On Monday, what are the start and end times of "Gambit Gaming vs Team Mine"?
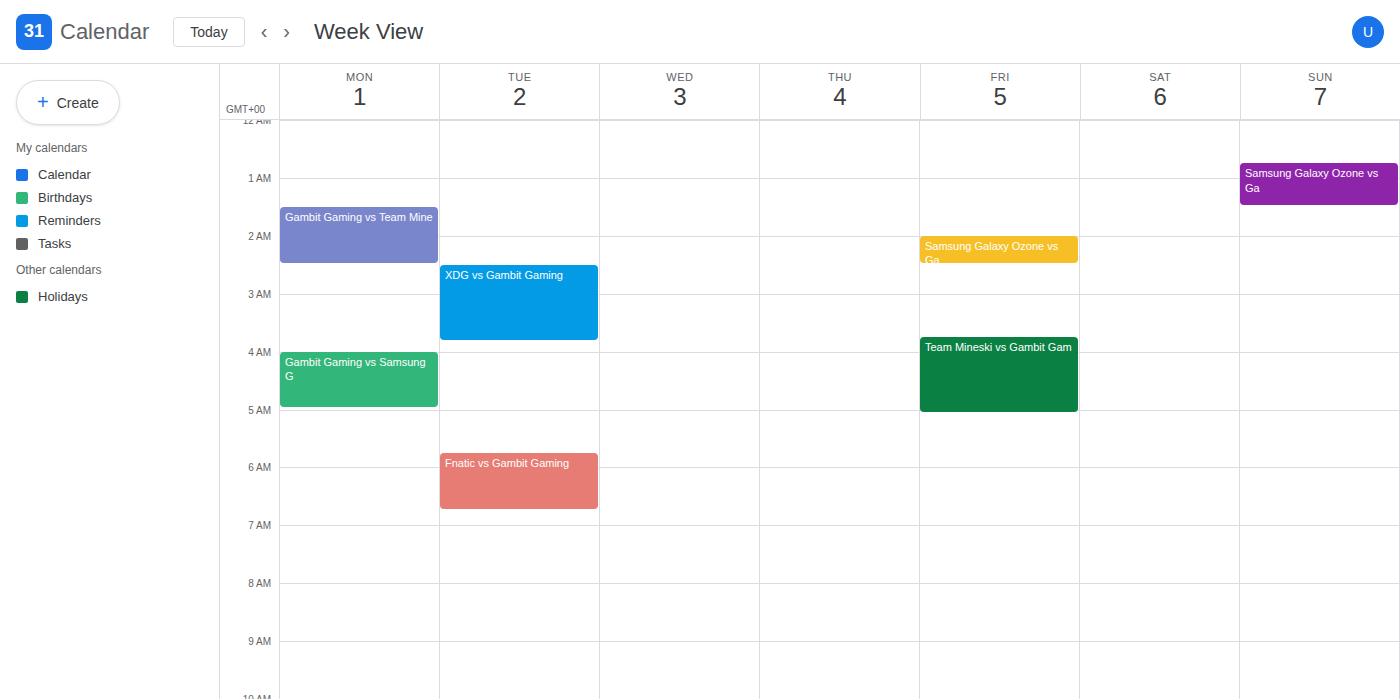
1:30 AM to 2:30 AM